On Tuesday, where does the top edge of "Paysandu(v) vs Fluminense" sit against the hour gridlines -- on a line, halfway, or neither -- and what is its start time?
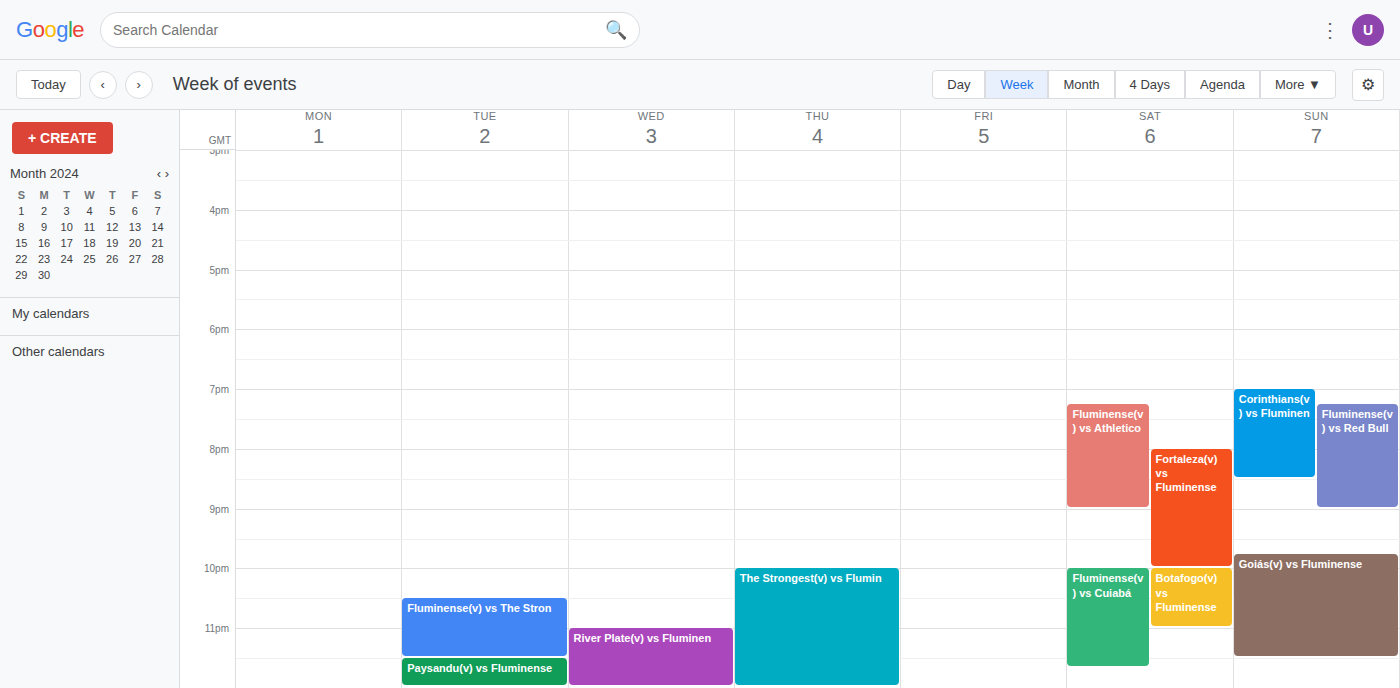
11:30 PM -- halfway between the 11 PM and 12 AM lines.